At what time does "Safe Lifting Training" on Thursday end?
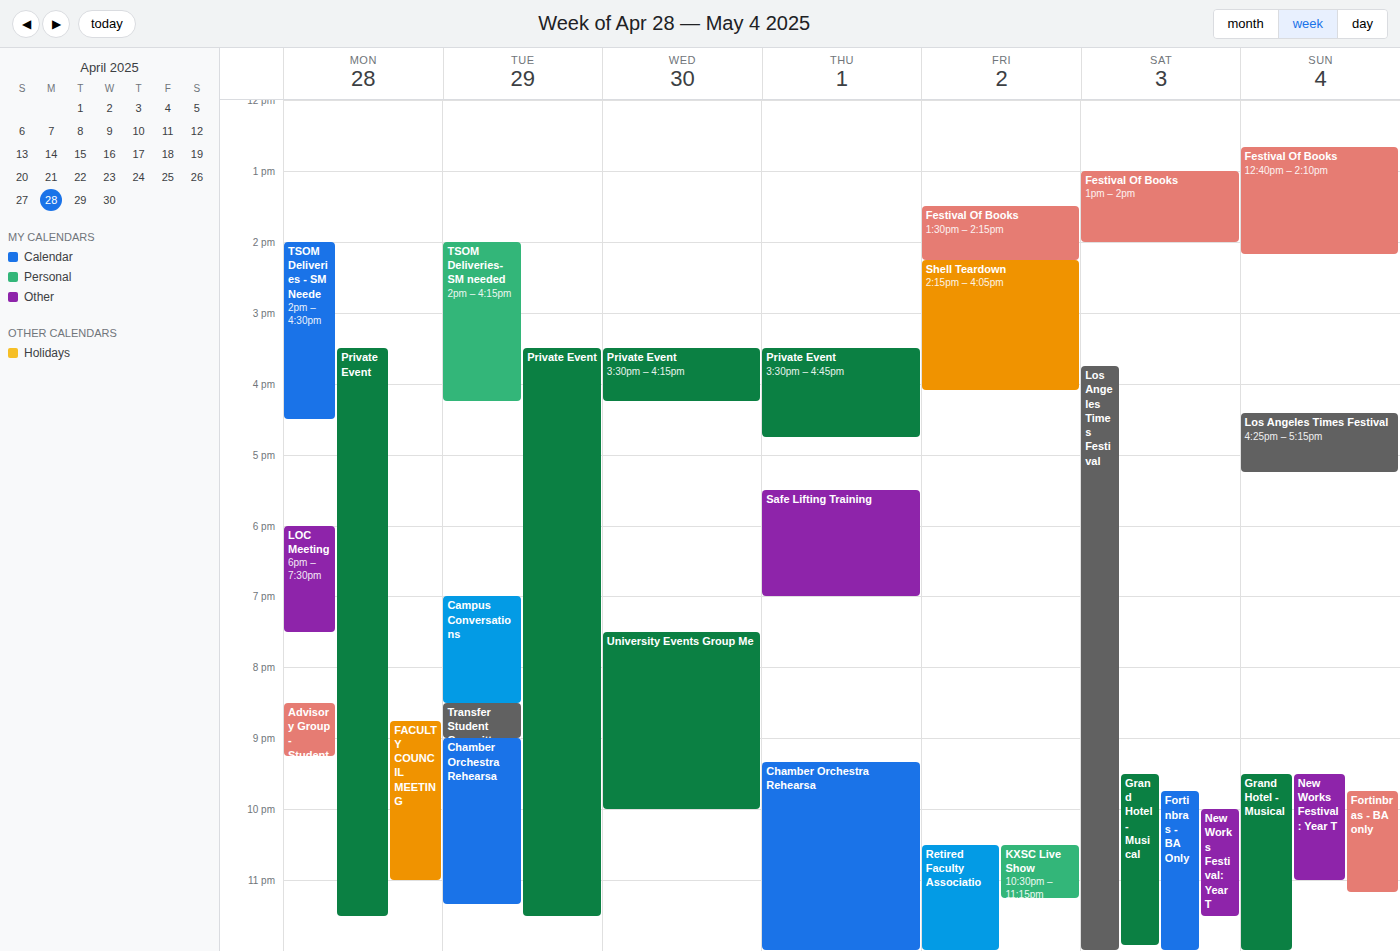
19:00